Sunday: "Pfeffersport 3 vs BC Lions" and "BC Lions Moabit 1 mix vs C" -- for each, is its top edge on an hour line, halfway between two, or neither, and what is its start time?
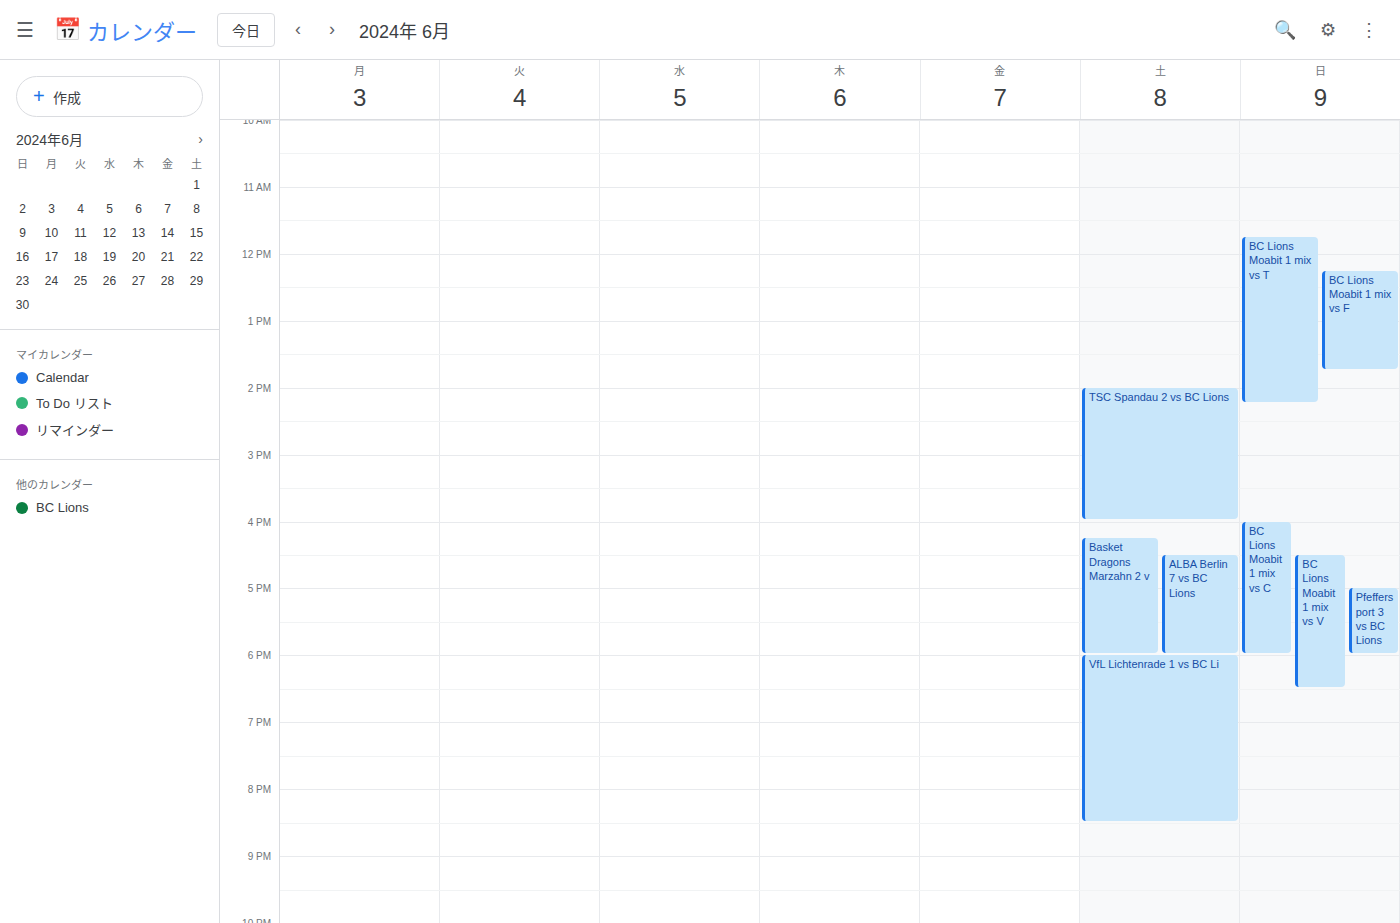
"Pfeffersport 3 vs BC Lions": 17:00, exactly on the 17:00 line. "BC Lions Moabit 1 mix vs C": 16:00, exactly on the 16:00 line.